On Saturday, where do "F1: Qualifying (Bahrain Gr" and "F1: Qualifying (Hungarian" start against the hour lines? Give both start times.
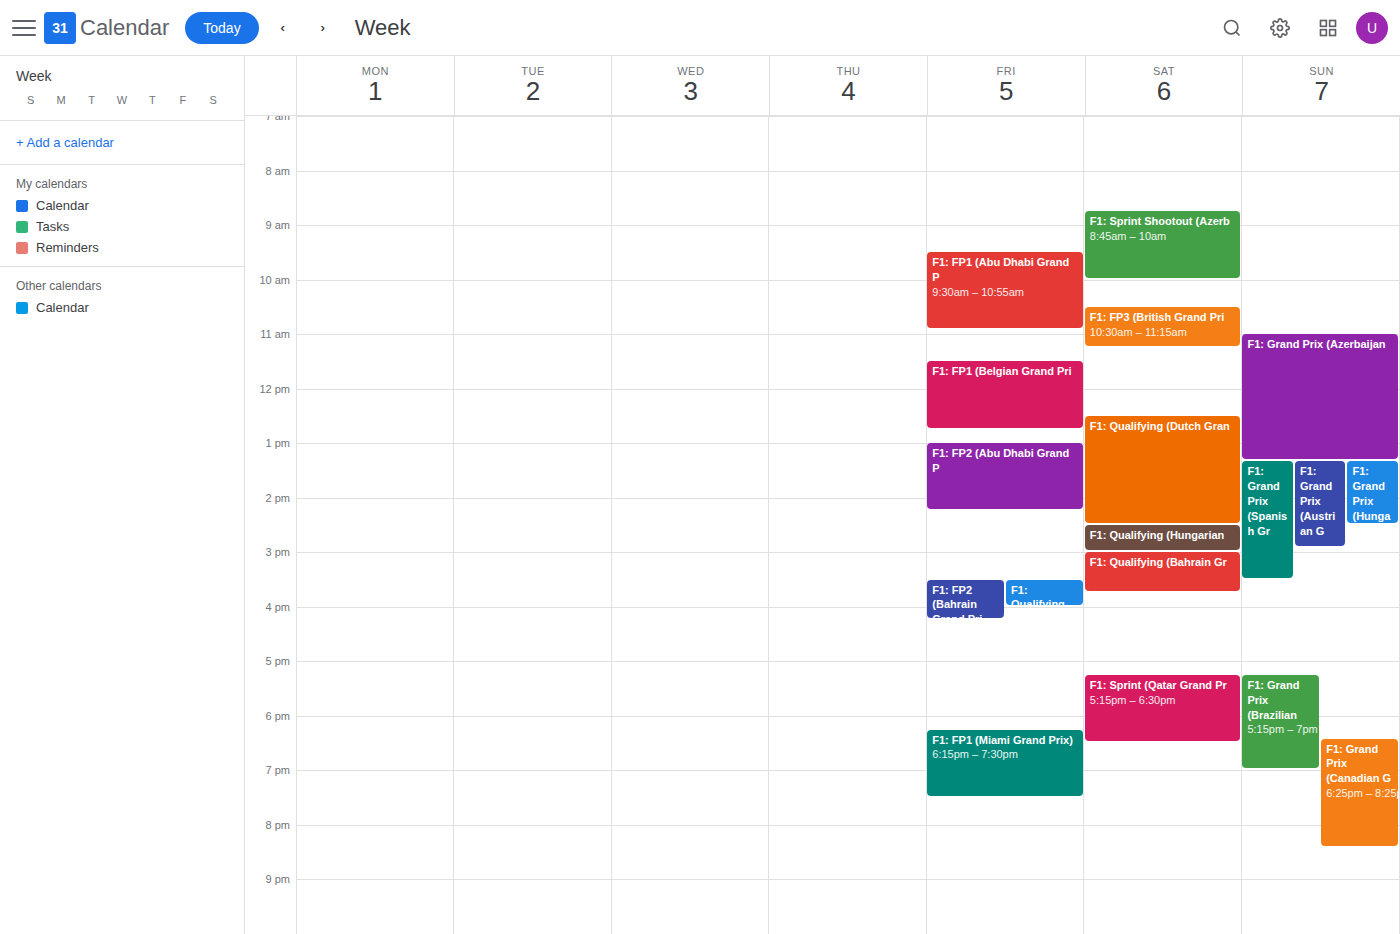
"F1: Qualifying (Bahrain Gr": 3:00 PM, exactly on the 3 PM line. "F1: Qualifying (Hungarian": 2:30 PM, halfway between the 2 PM and 3 PM lines.